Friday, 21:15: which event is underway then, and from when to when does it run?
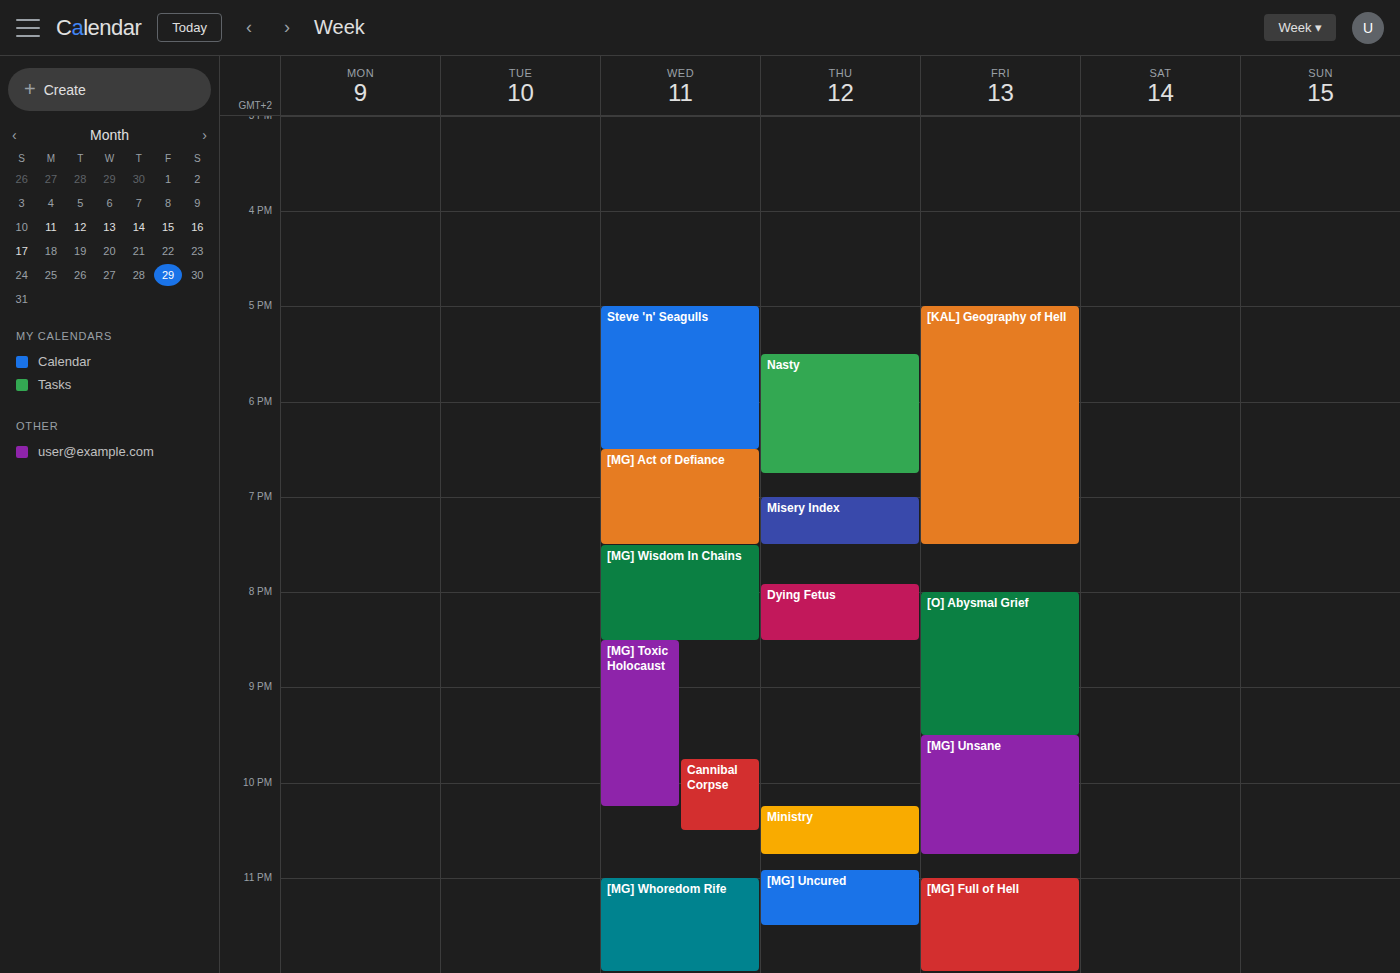
"[O] Abysmal Grief", 20:00 to 21:30